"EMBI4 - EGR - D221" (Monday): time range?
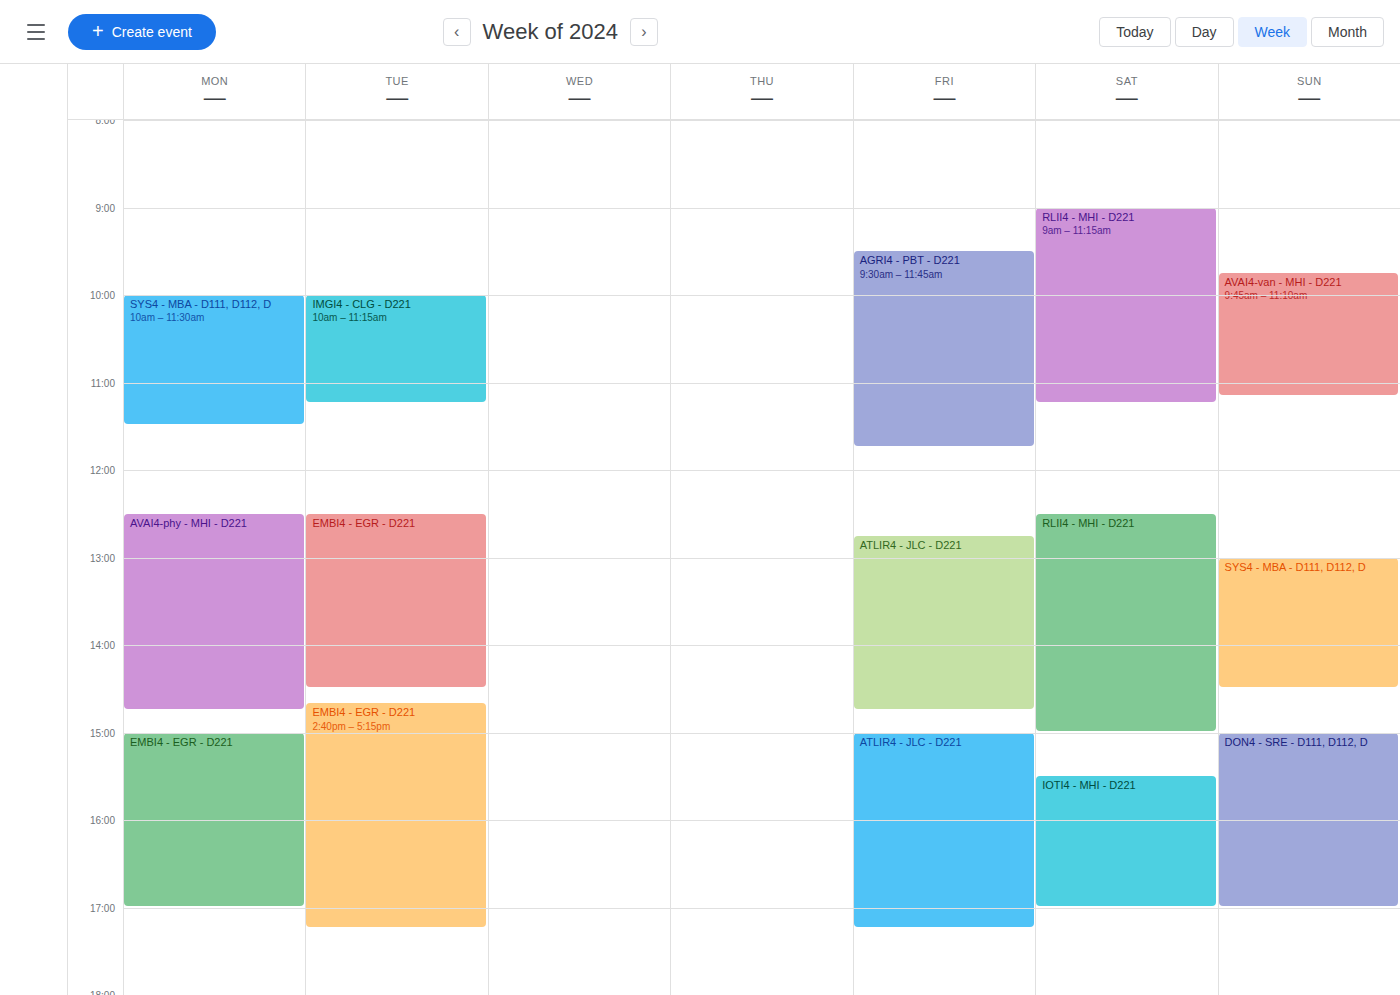
3:00 PM to 5:00 PM